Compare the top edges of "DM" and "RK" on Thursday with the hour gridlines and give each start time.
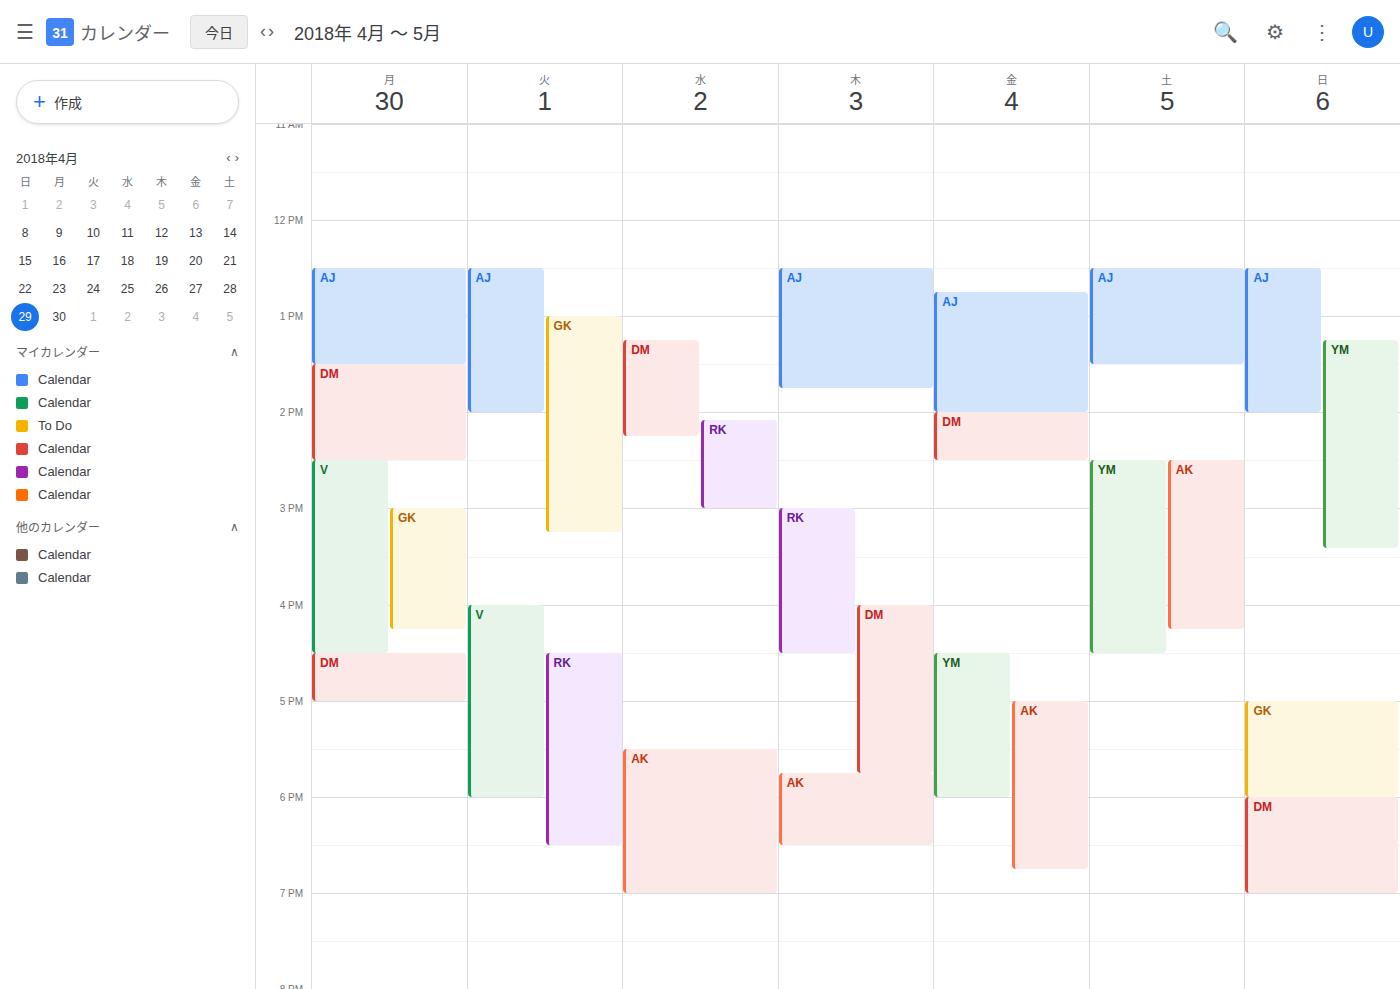
"DM": 4:00 PM, exactly on the 4 PM line. "RK": 3:00 PM, exactly on the 3 PM line.